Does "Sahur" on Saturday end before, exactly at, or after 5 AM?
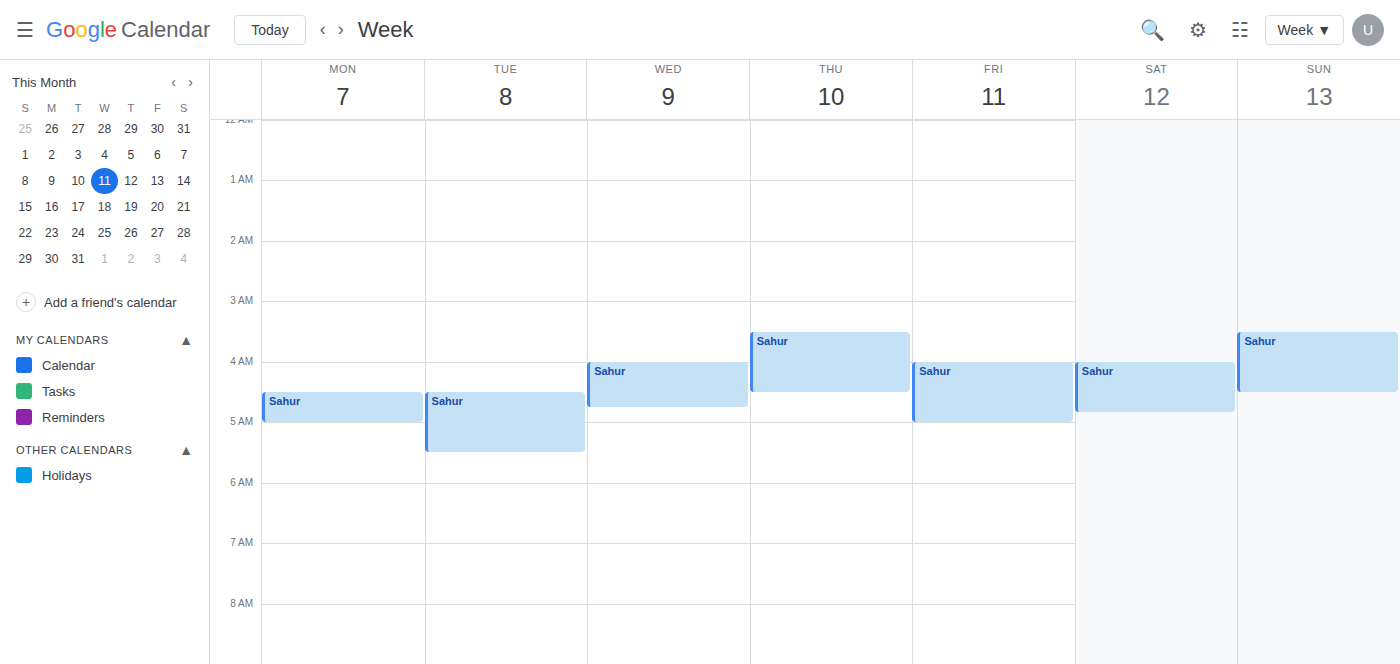
4:50 AM -- before 5 AM, 10 minutes above the 5 AM line.